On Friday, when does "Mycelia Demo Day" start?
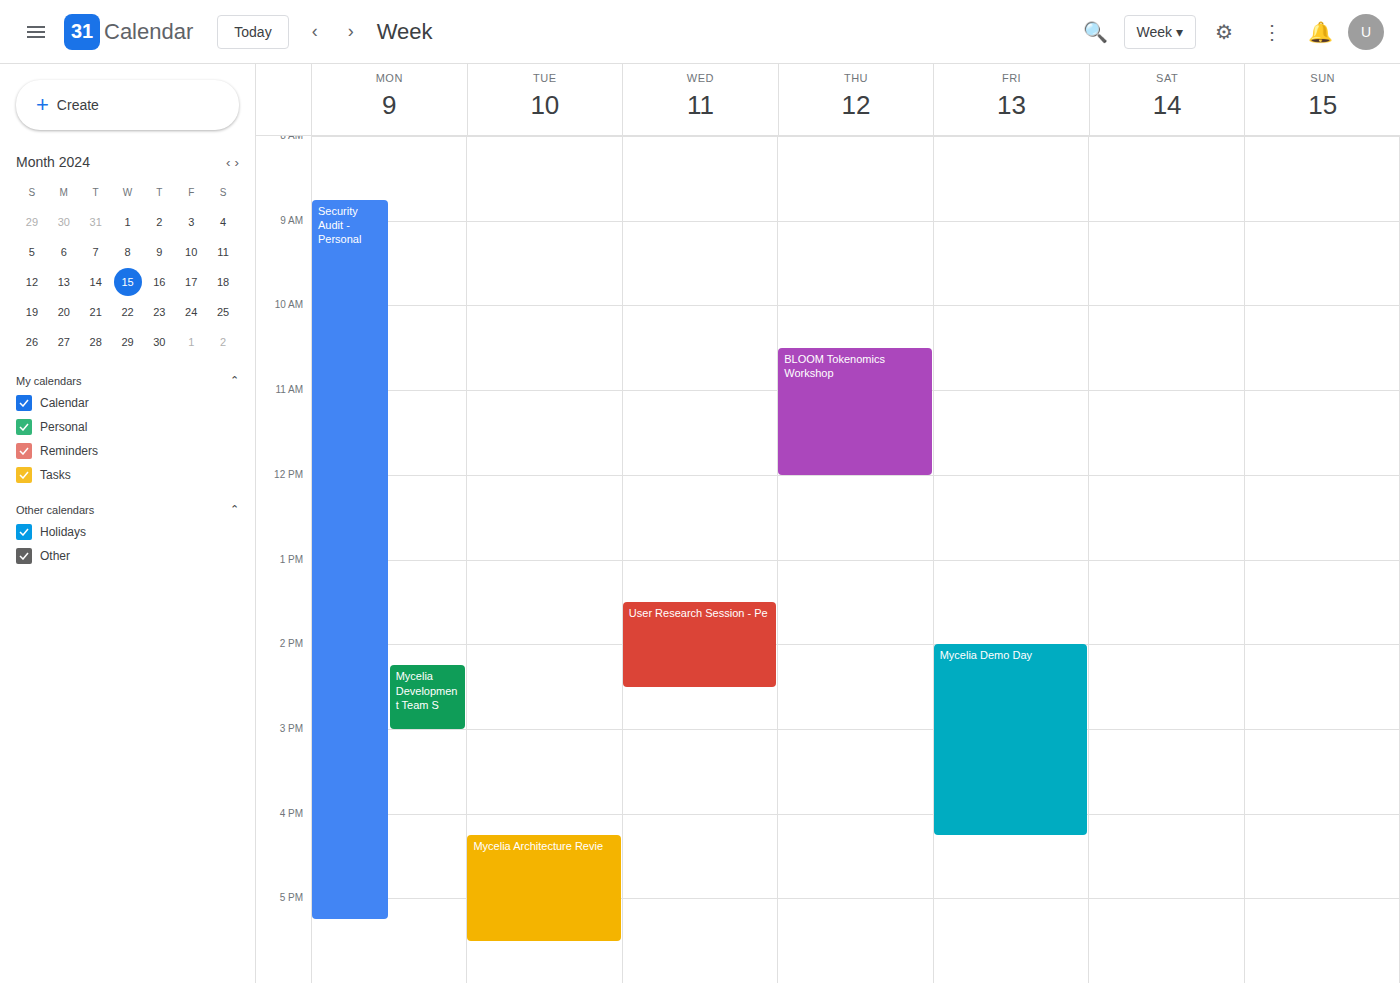
2:00 PM